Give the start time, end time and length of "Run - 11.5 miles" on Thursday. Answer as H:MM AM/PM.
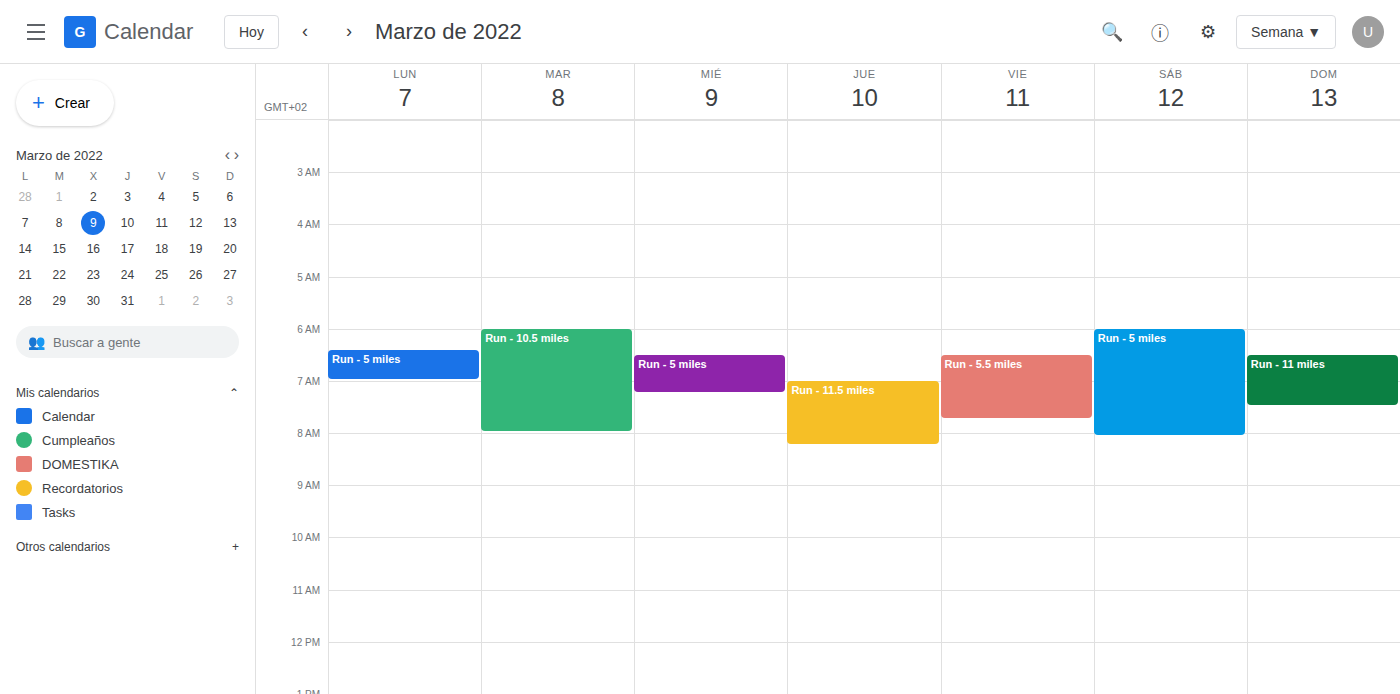
7:00 AM to 8:15 AM, 1 hour 15 minutes